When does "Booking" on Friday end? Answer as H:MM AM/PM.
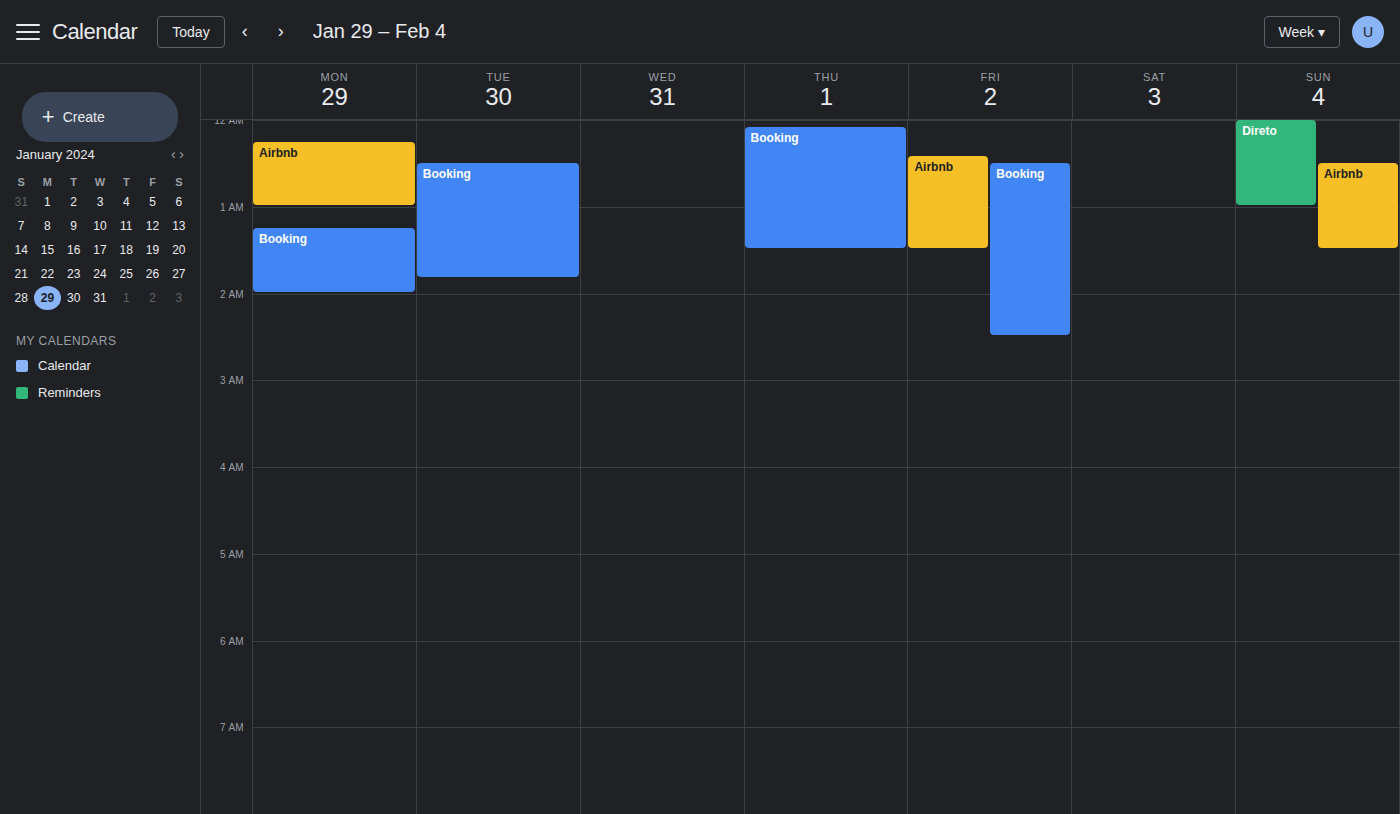
2:30 AM